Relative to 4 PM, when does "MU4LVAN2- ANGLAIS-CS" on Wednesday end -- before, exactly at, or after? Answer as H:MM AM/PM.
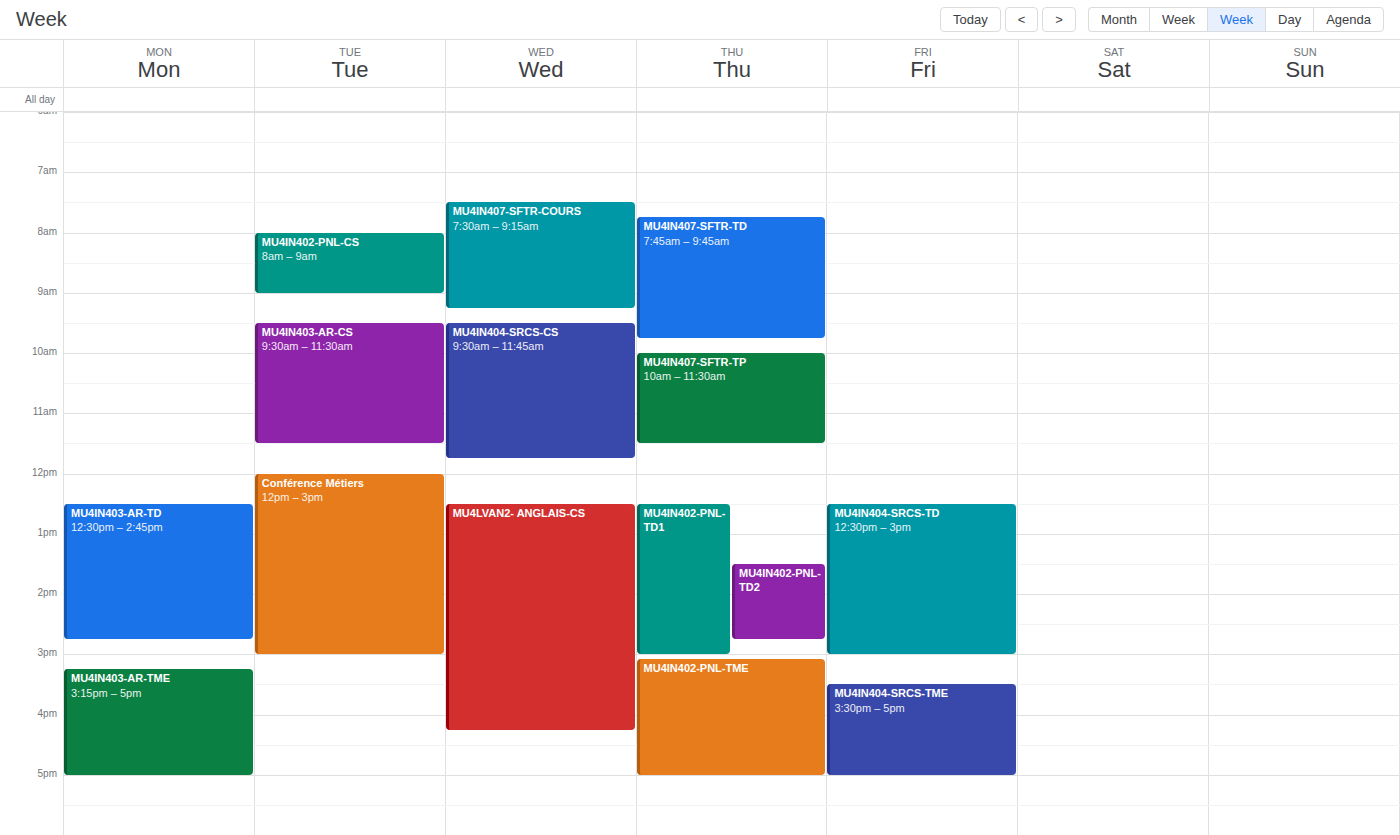
4:15 PM -- after 4 PM, 15 minutes below the 4 PM line.